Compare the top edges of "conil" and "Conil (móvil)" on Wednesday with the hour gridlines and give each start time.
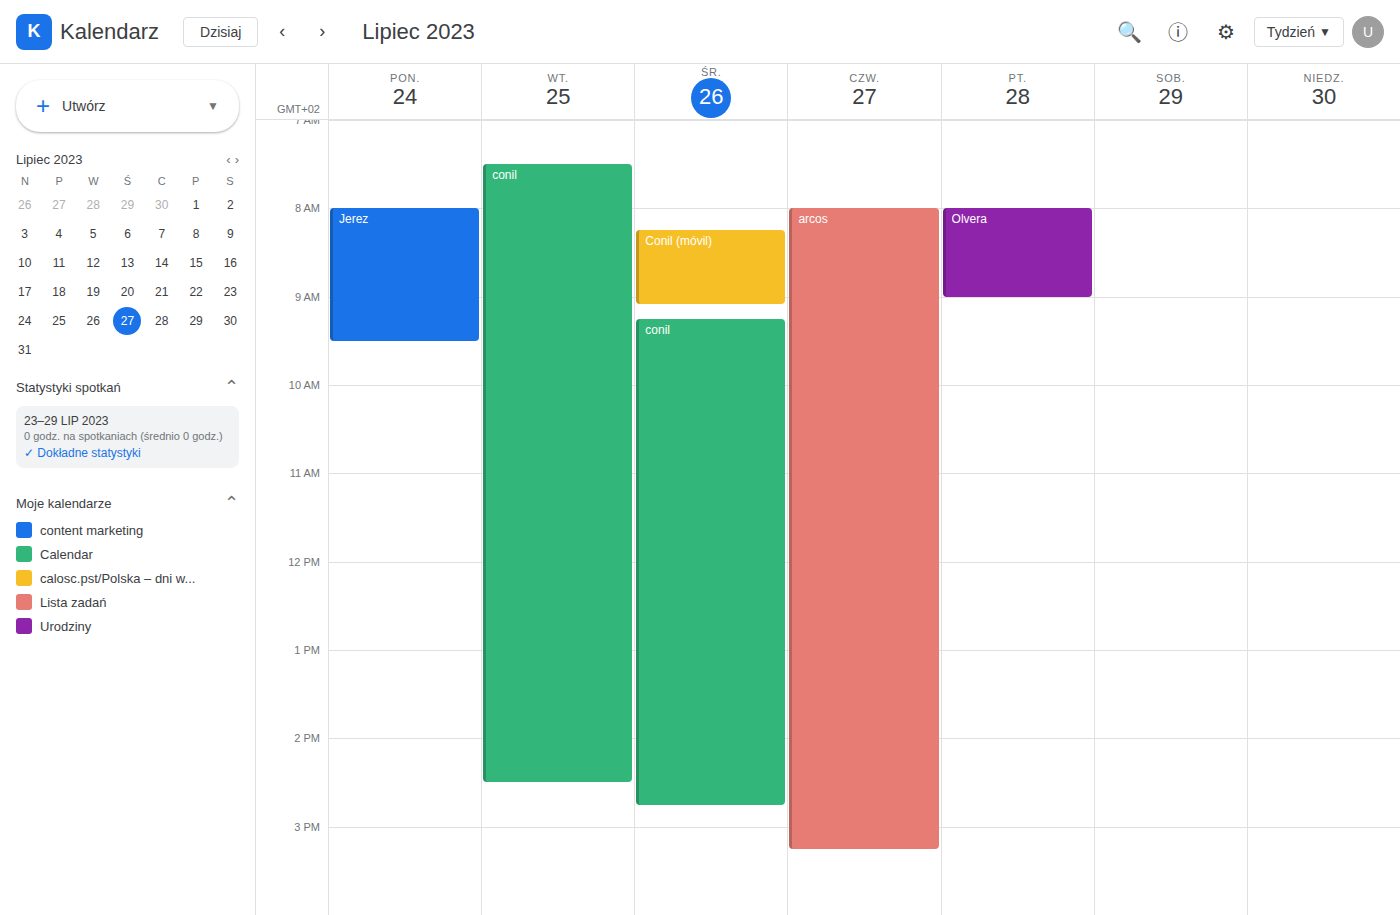
"conil": 9:15 AM, neither: a quarter of the way from the 9 AM line to the 10 AM line. "Conil (móvil)": 8:15 AM, neither: a quarter of the way from the 8 AM line to the 9 AM line.